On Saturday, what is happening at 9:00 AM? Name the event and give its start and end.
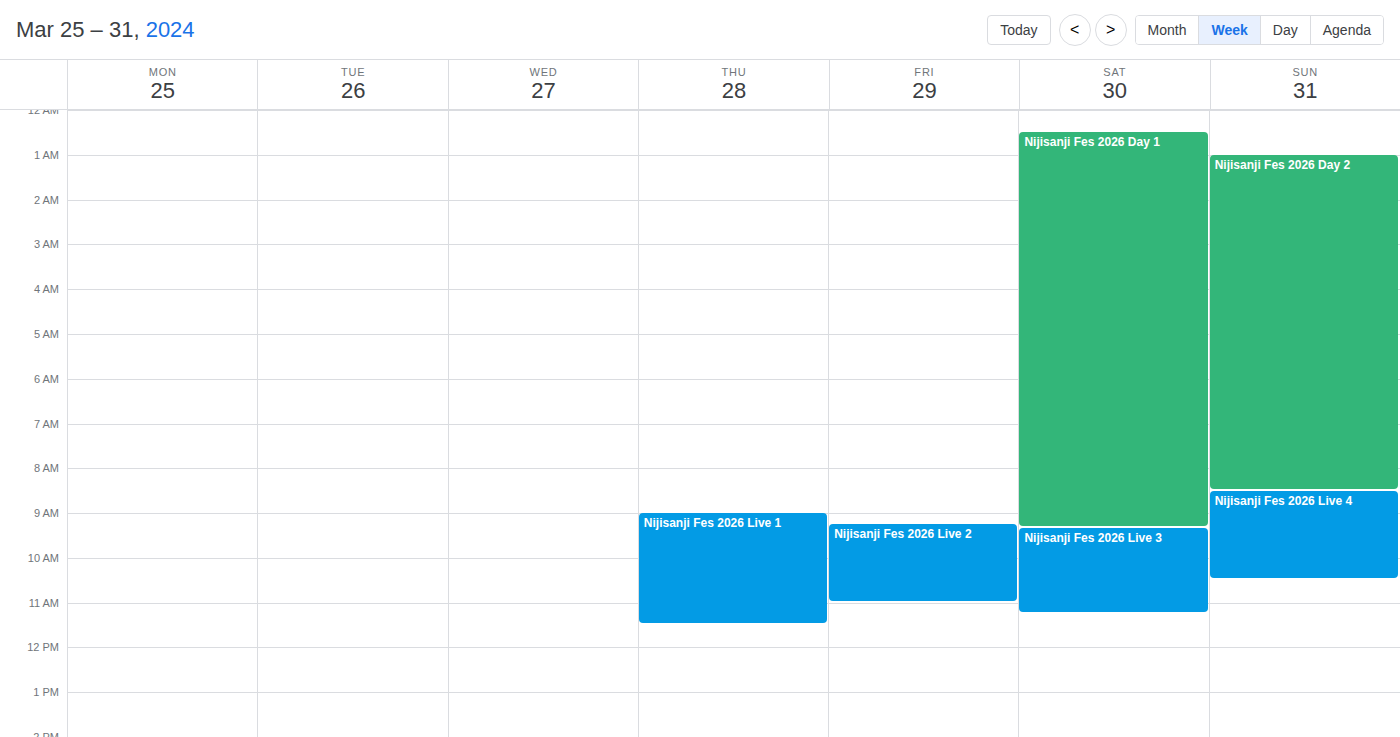
"Nijisanji Fes 2026 Day 1", 12:30 AM to 9:20 AM